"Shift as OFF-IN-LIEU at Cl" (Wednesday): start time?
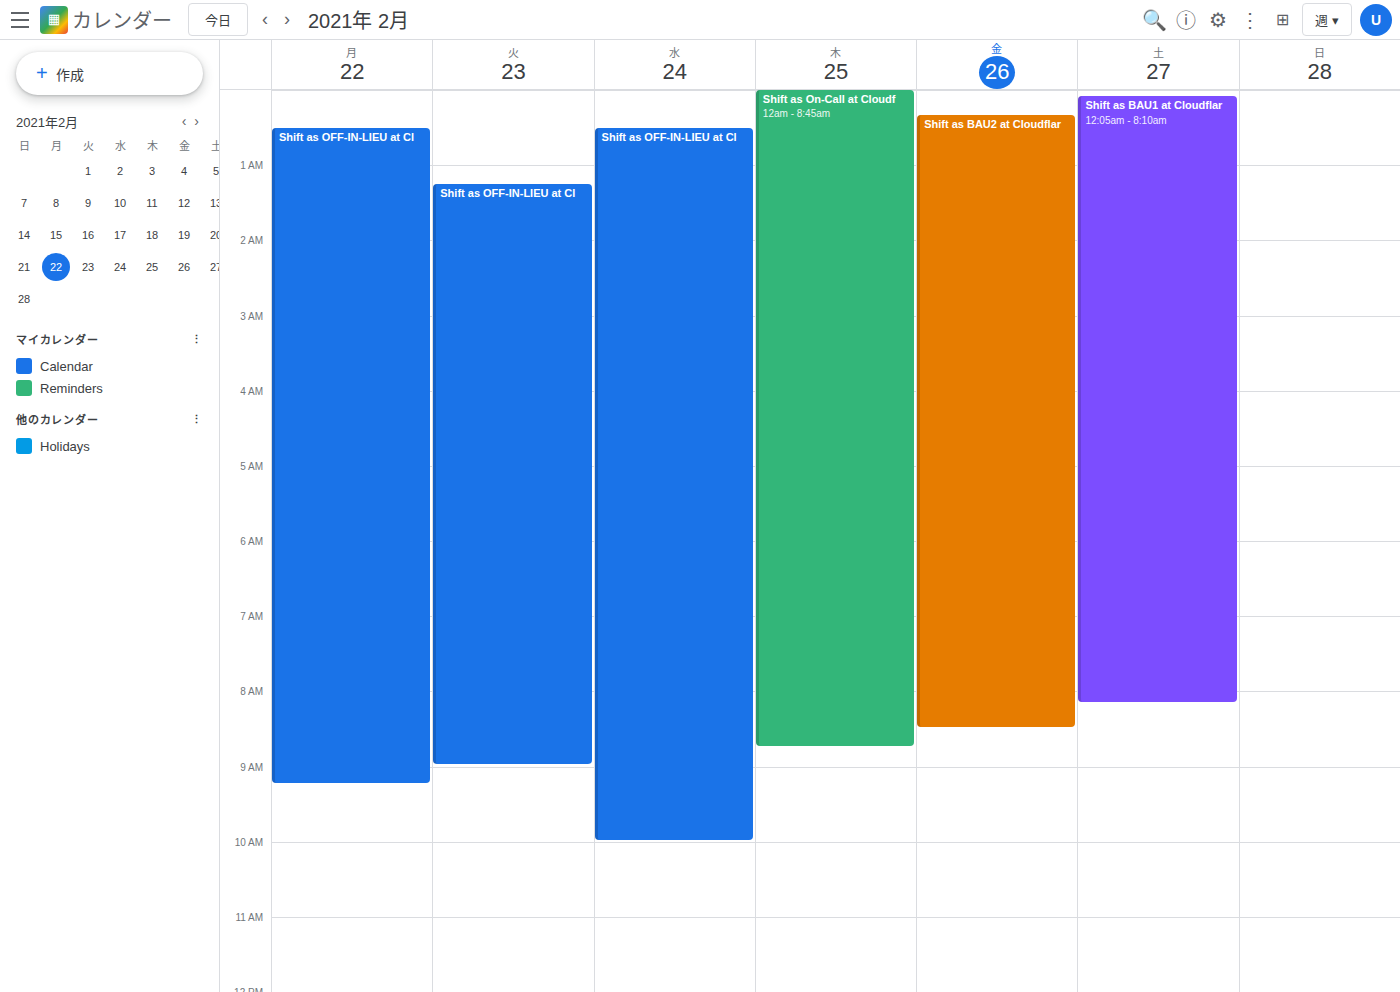
12:30 AM